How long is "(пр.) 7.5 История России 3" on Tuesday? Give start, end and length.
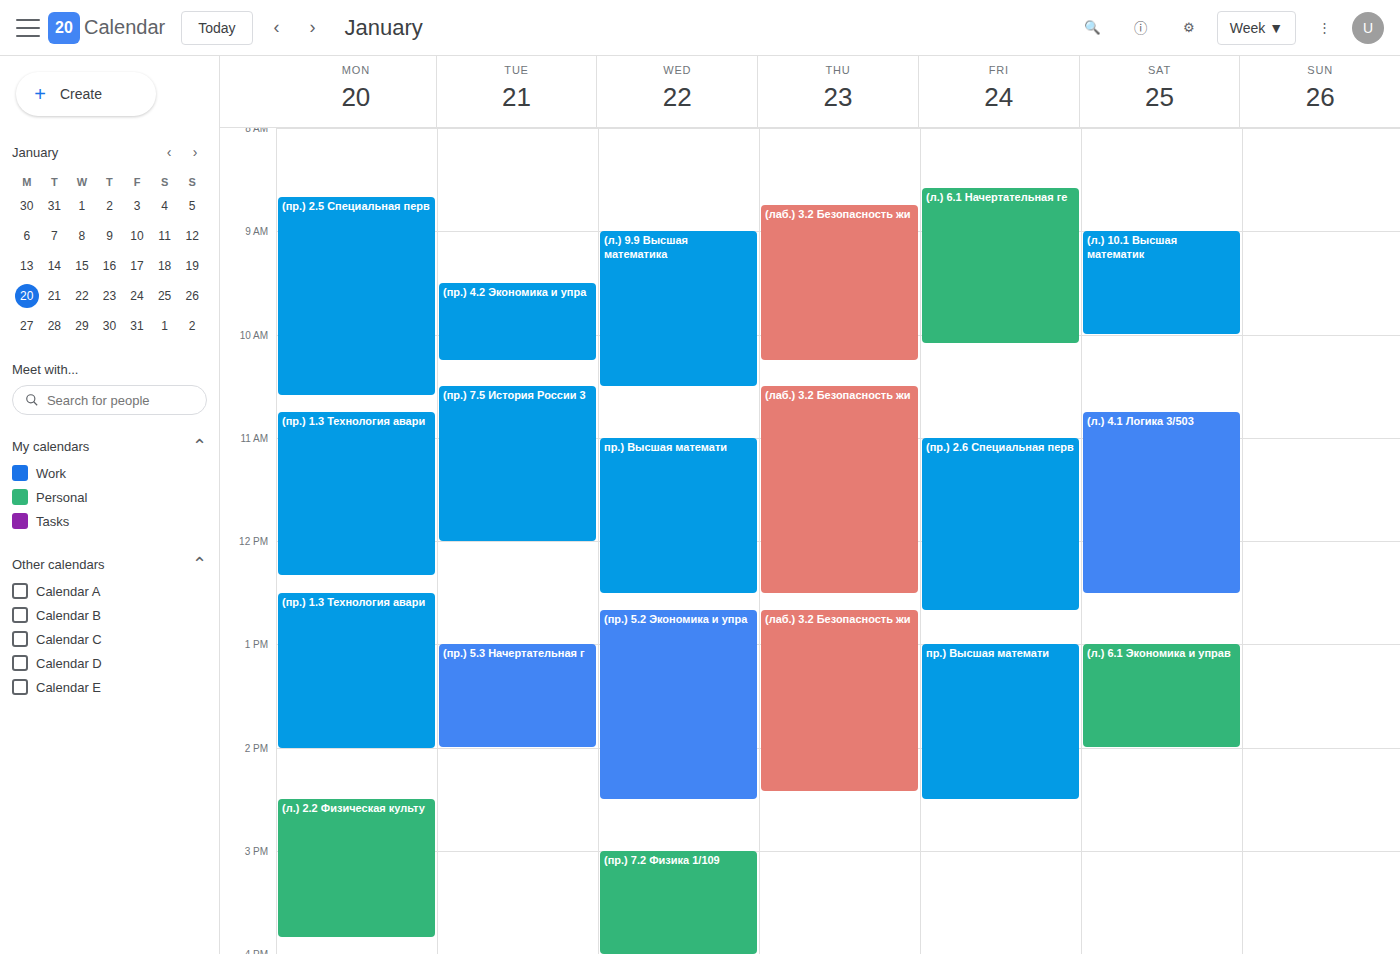
10:30 AM to 12:00 PM, 1 hour 30 minutes